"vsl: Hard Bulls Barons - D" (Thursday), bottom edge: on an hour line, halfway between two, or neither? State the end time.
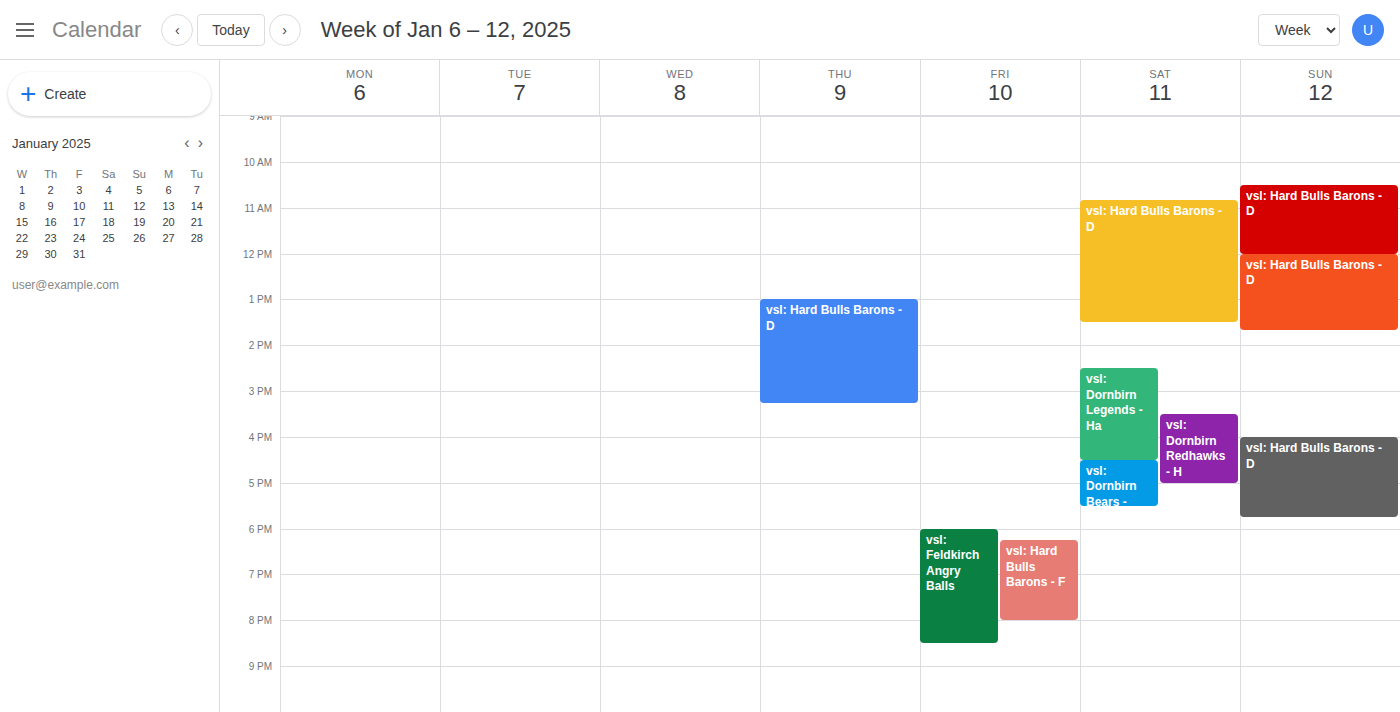
15:15 -- neither: a quarter of the way from the 15:00 line to the 16:00 line.